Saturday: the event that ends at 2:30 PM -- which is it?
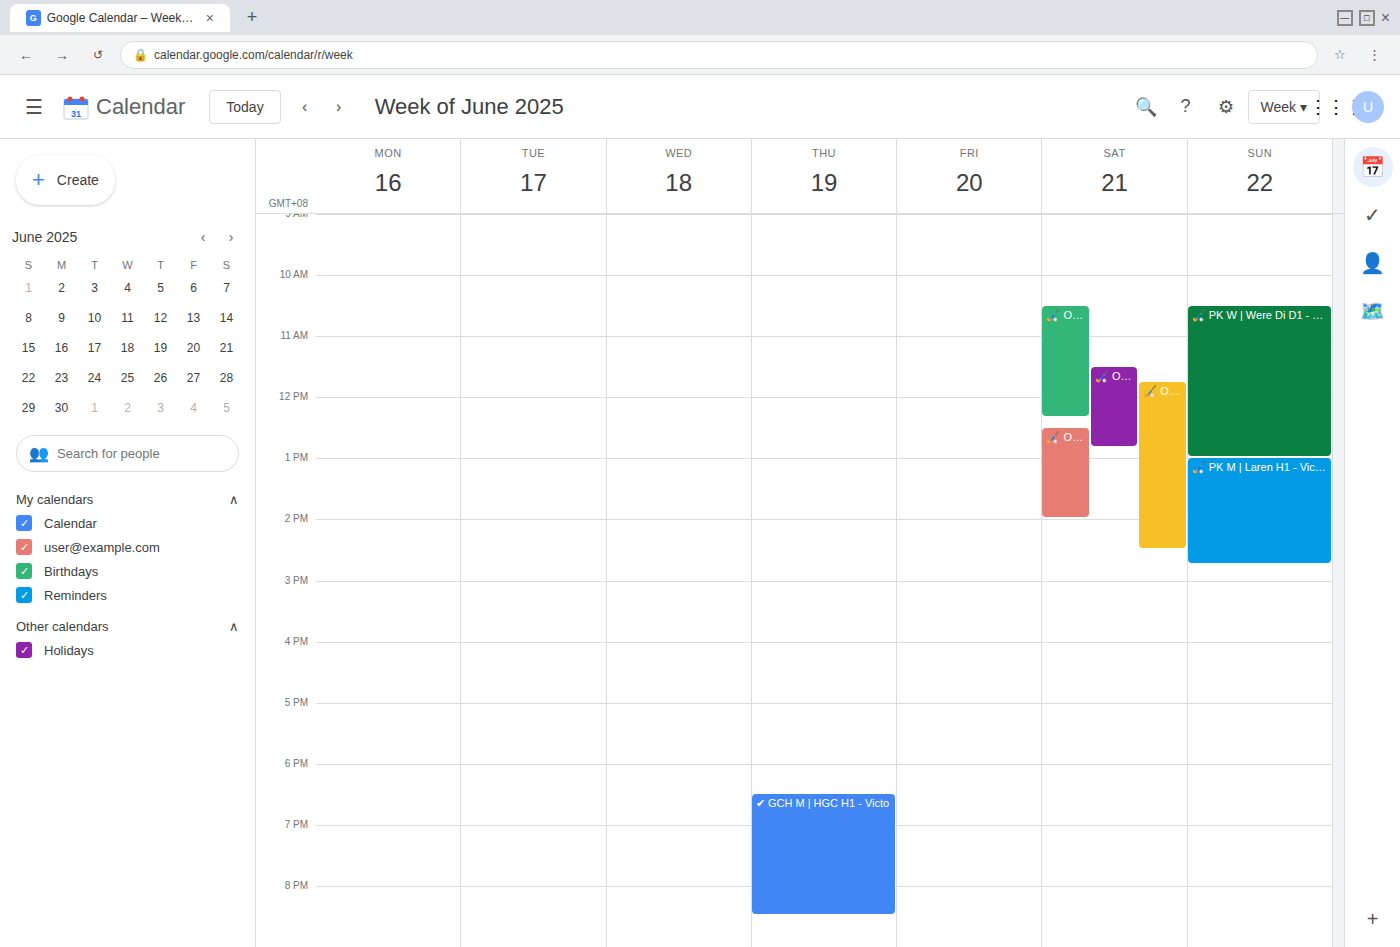
"🏑 O18 M | Victoria JO18-1"